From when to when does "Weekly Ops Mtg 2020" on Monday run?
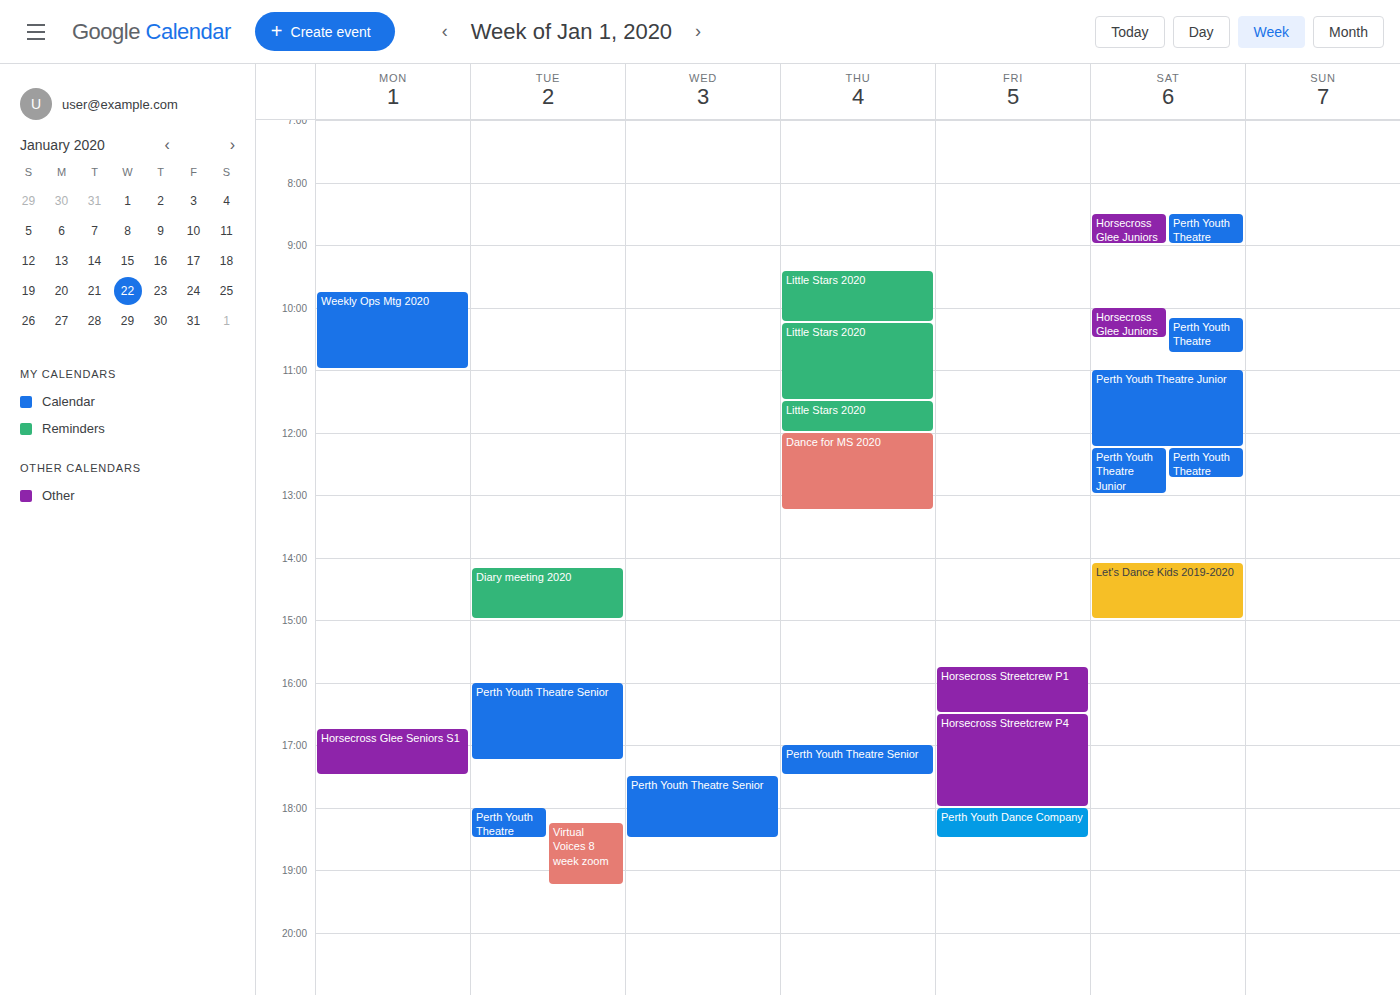
9:45 AM to 11:00 AM